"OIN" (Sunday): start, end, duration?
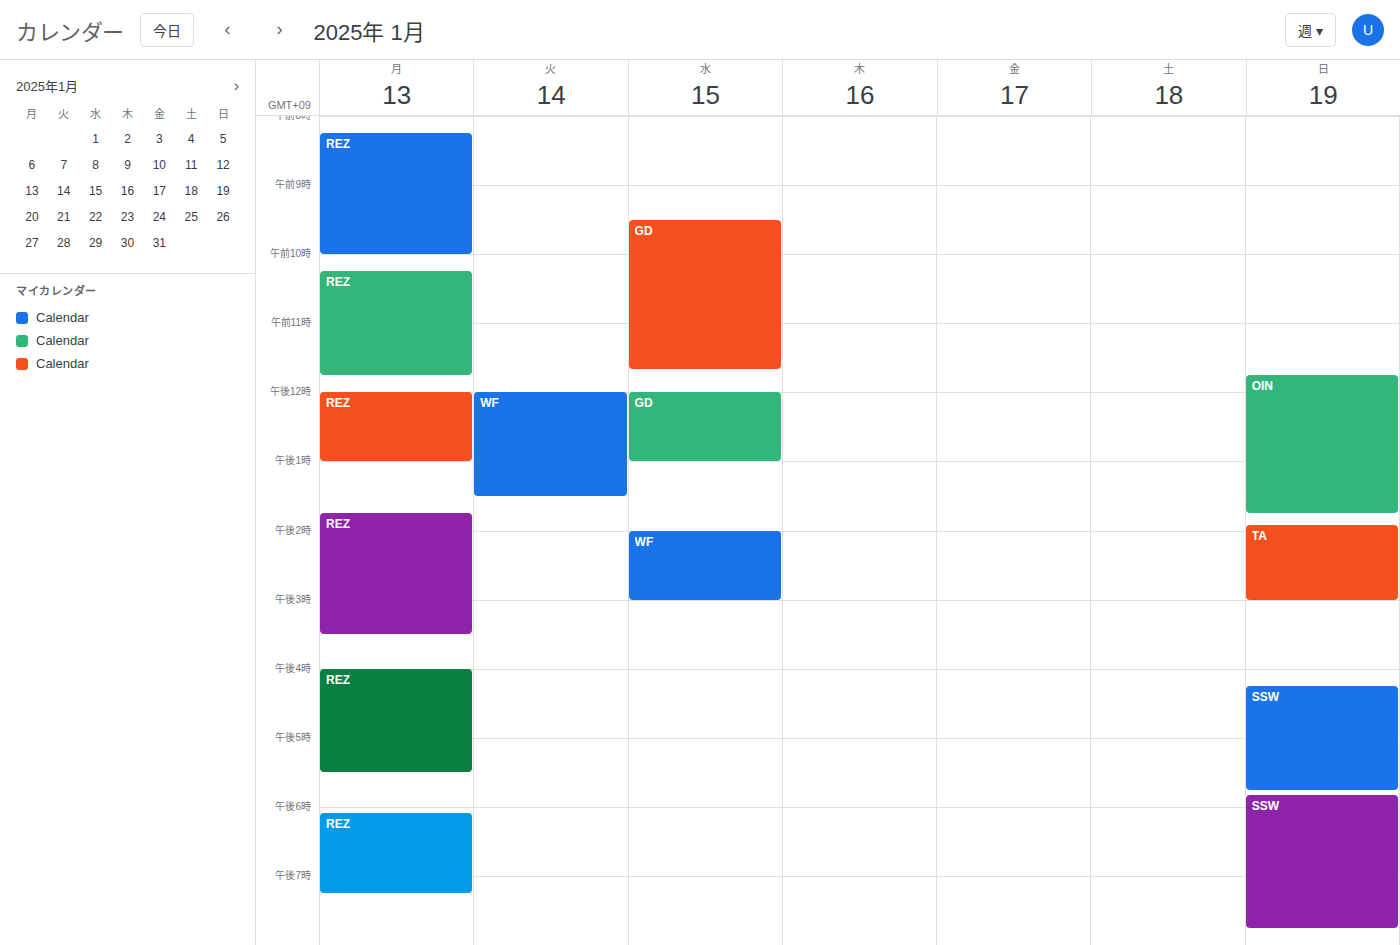
11:45 AM to 1:45 PM, 2 hours